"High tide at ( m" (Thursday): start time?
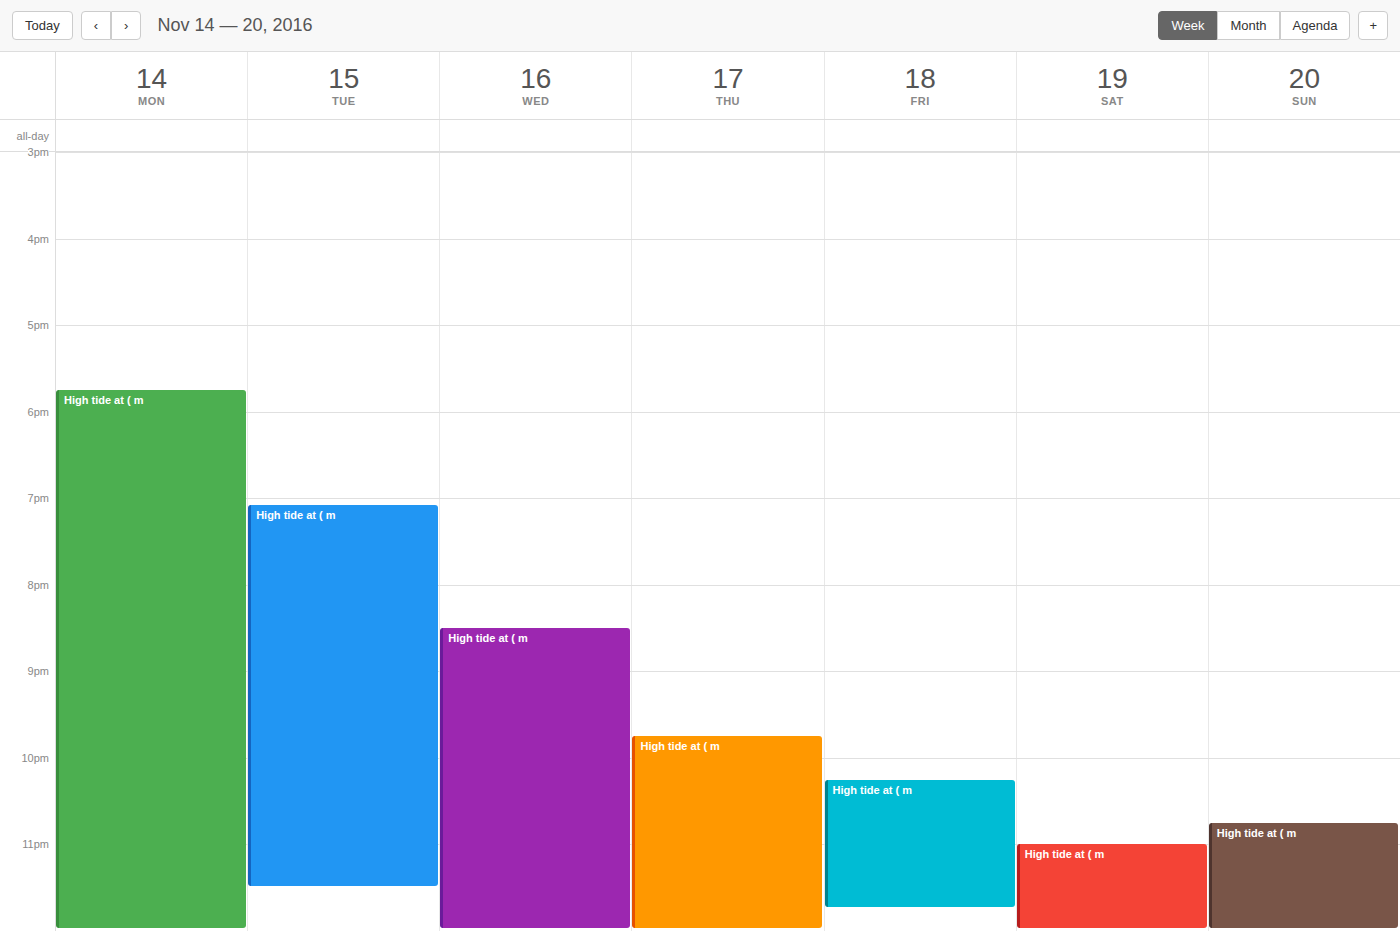
9:45 PM